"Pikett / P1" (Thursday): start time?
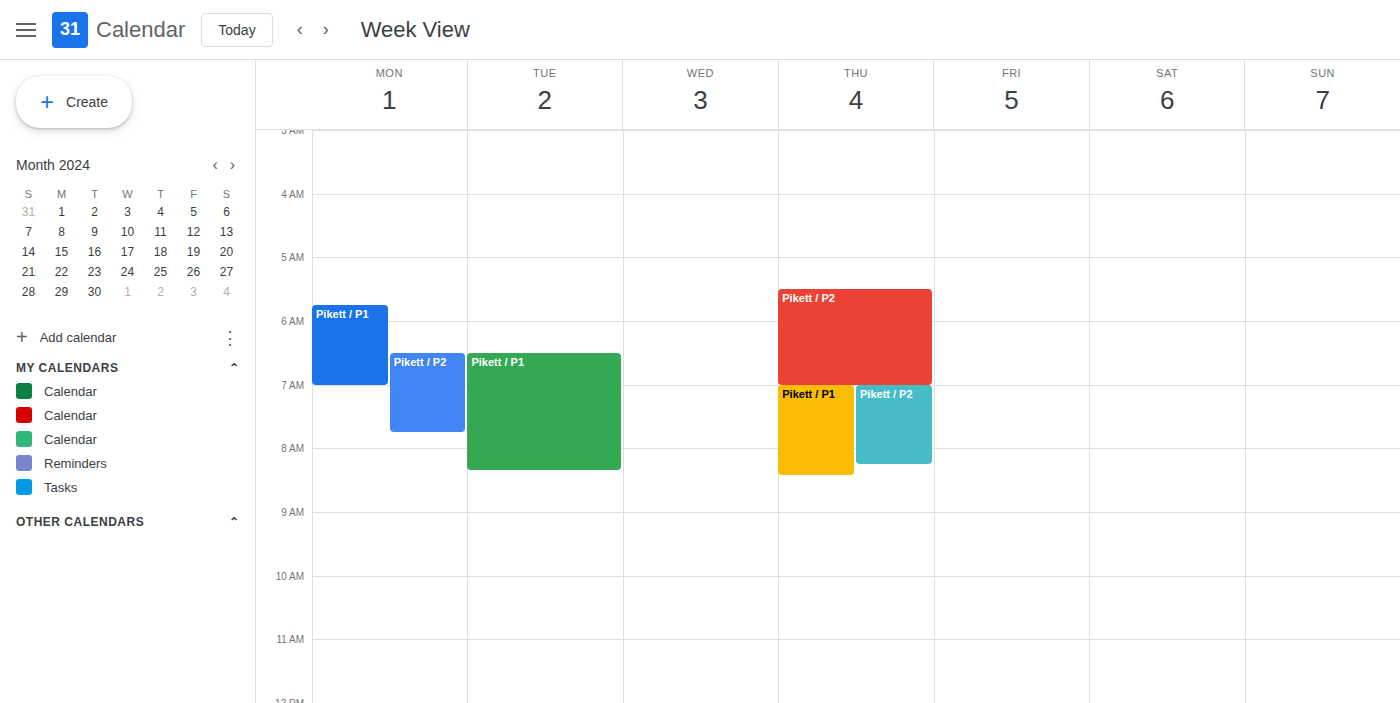
7:00 AM